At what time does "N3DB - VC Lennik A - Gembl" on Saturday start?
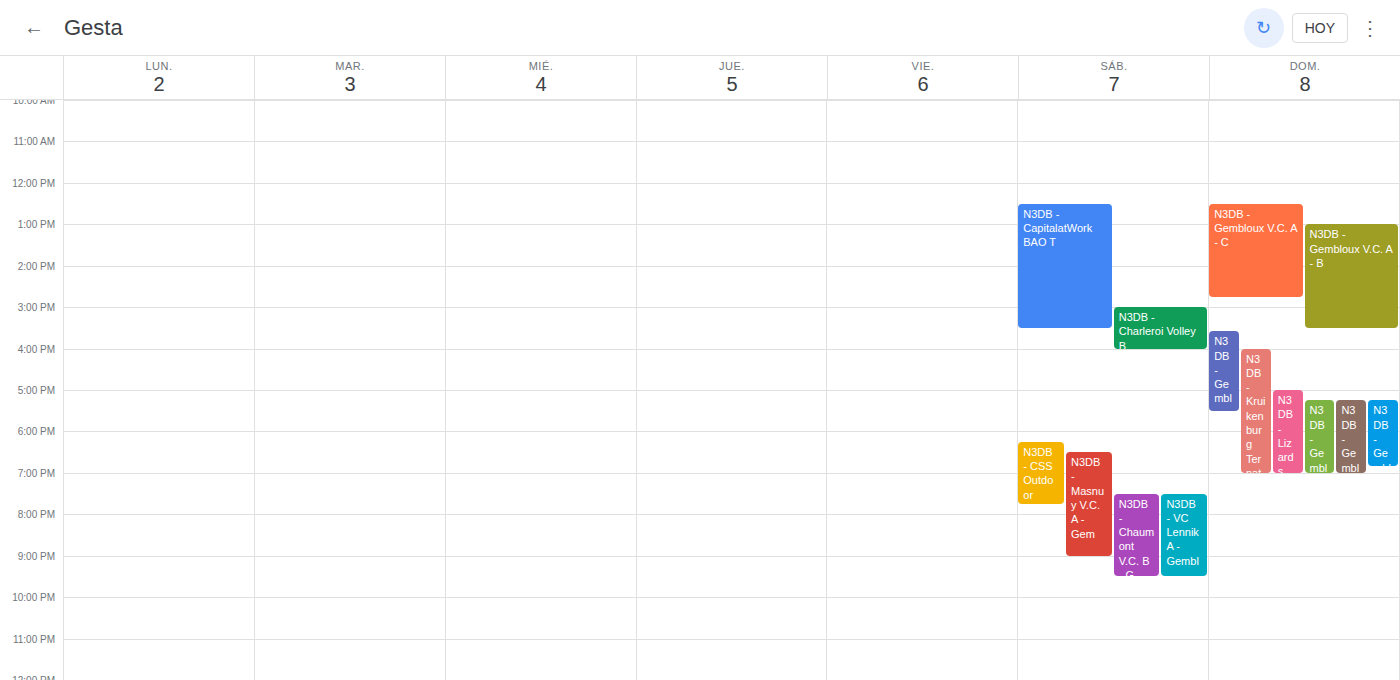
7:30 PM